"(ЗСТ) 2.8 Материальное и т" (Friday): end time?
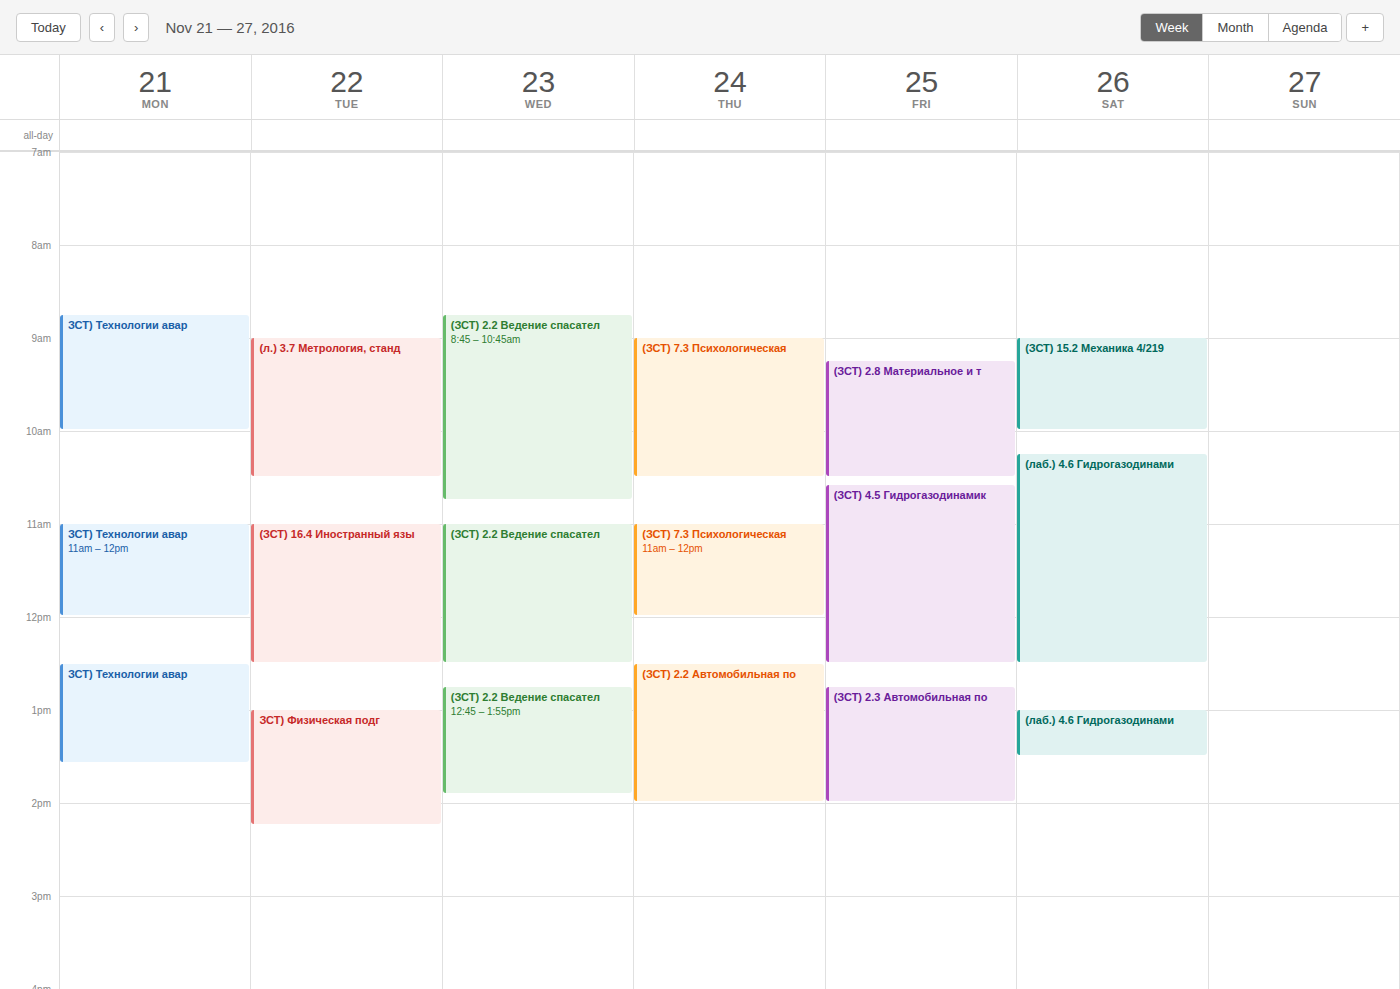
10:30 AM